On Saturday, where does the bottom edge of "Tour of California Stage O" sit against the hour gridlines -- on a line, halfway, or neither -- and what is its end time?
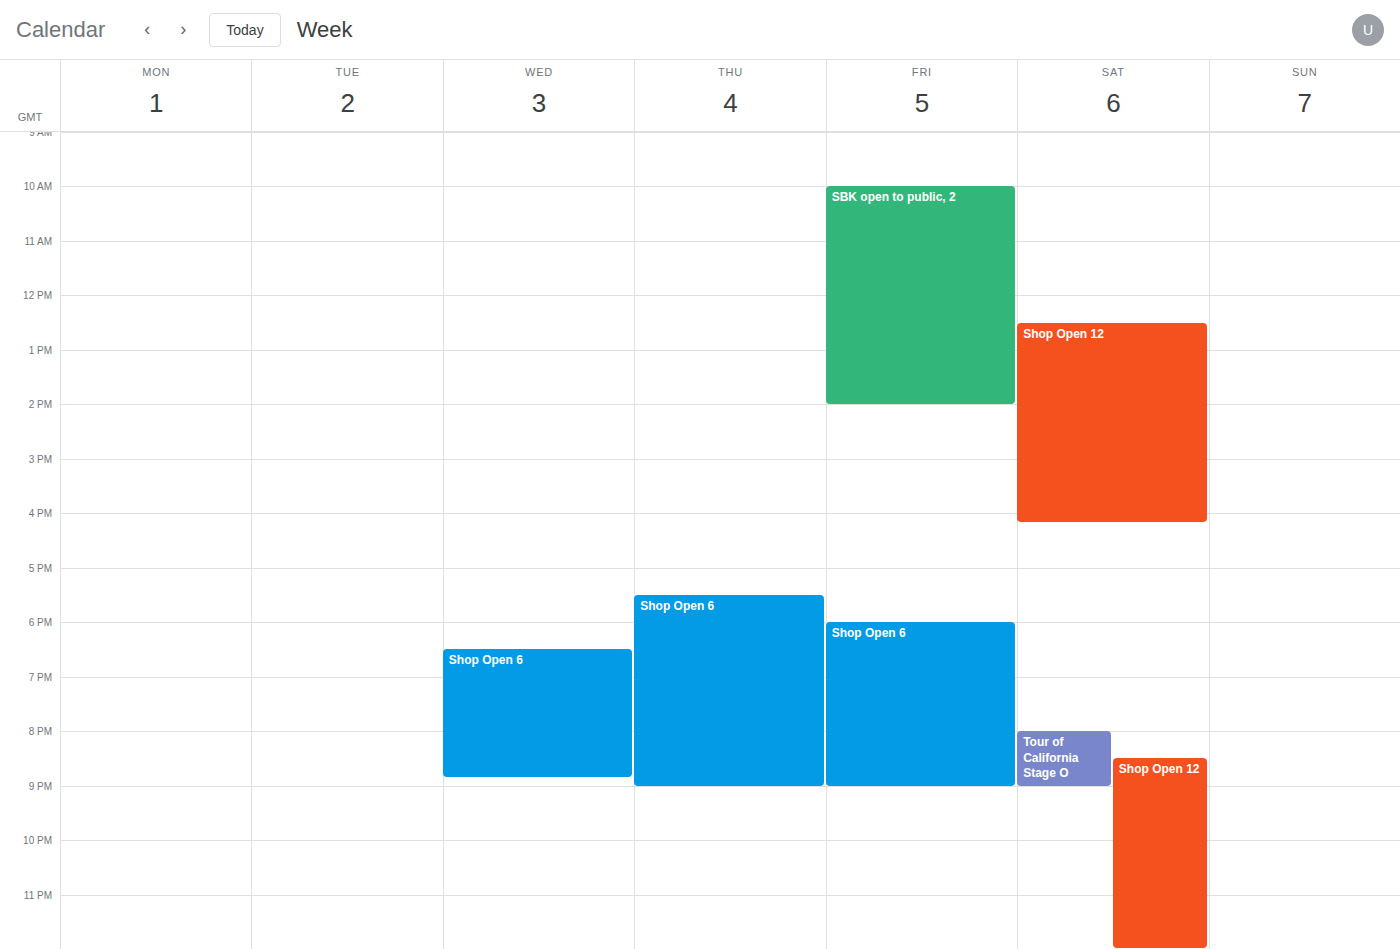
9:00 PM -- exactly on the 9 PM line.